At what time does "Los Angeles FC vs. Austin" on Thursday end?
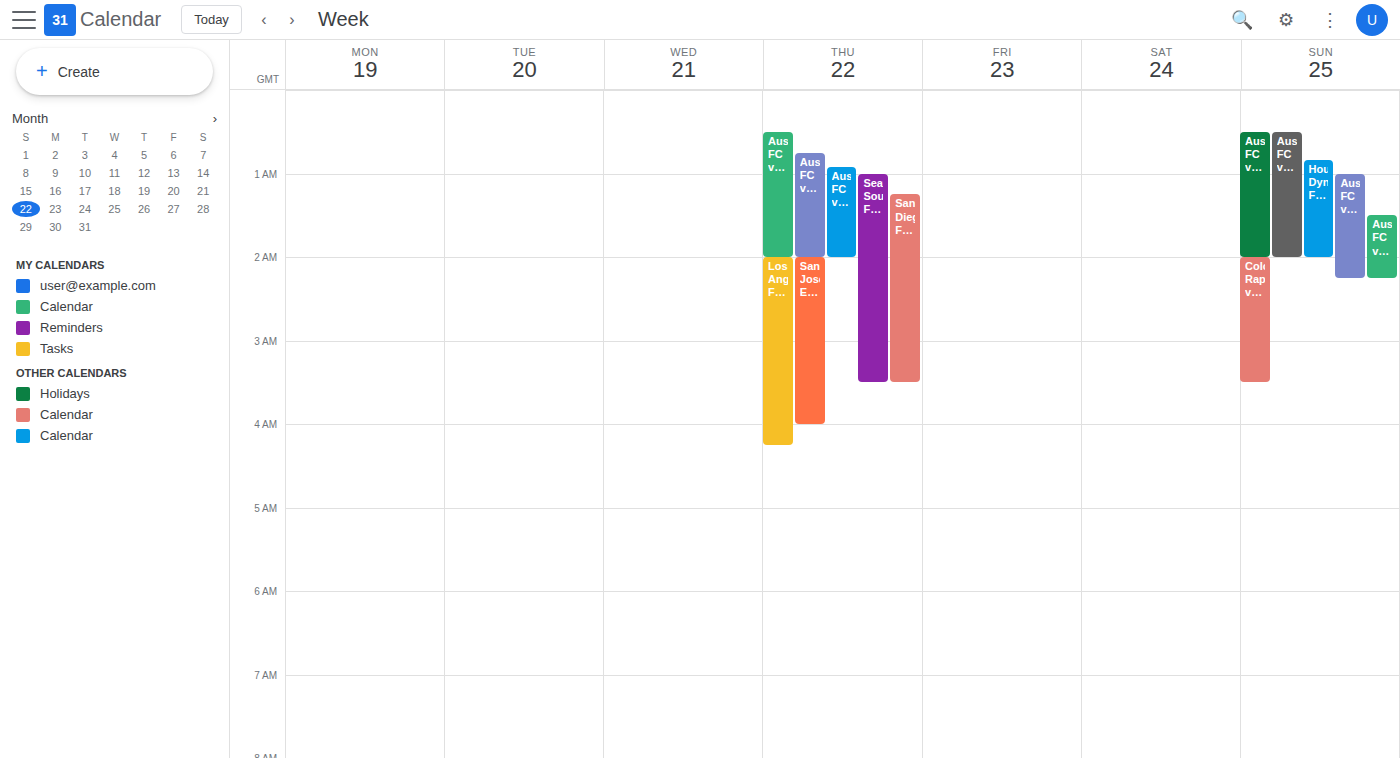
4:15 AM